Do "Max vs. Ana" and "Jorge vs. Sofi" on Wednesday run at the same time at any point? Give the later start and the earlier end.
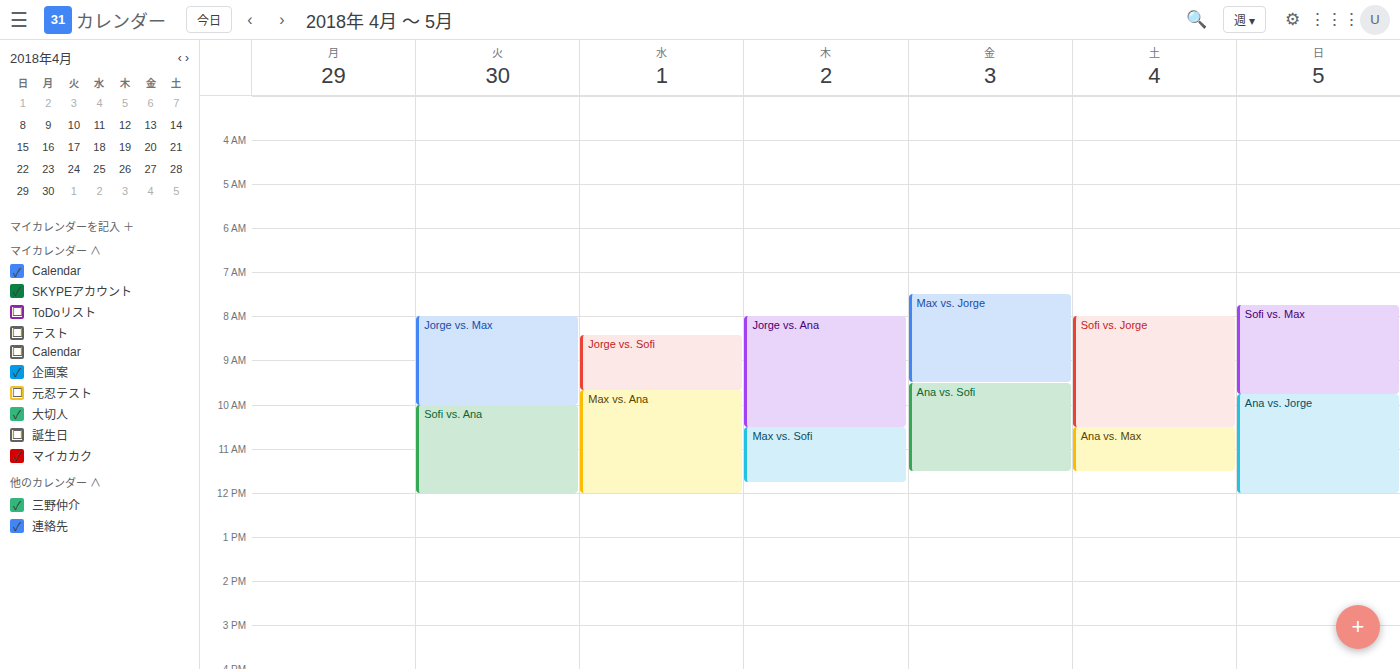
"Jorge vs. Sofi" ends at 9:40 AM, exactly when "Max vs. Ana" starts -- they touch but do not overlap.